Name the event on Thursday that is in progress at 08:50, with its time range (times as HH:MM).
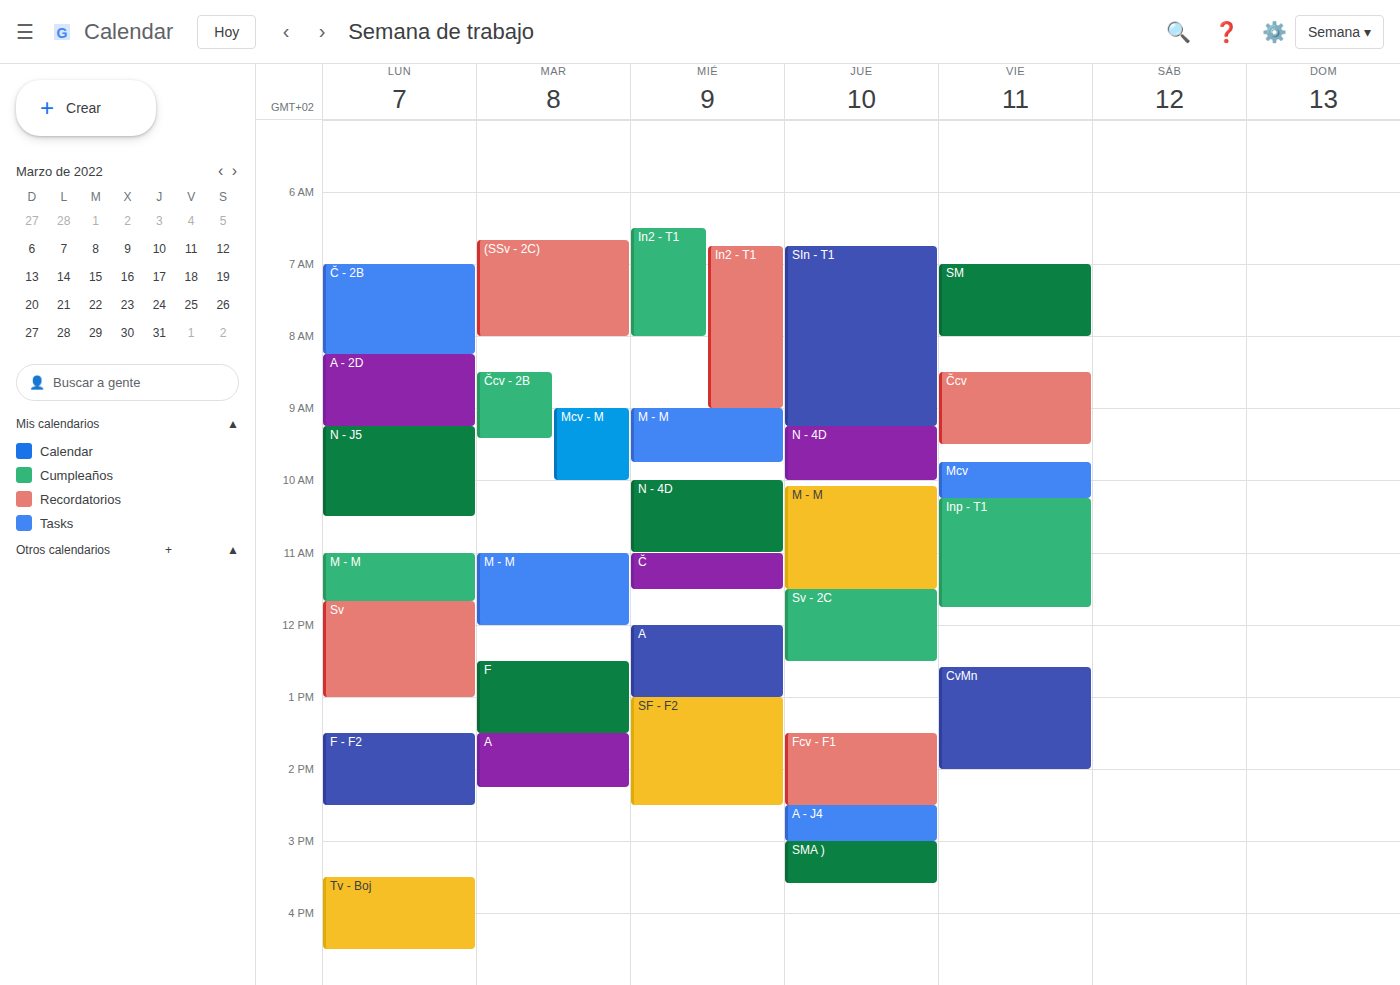
"SIn - T1", 06:45 to 09:15